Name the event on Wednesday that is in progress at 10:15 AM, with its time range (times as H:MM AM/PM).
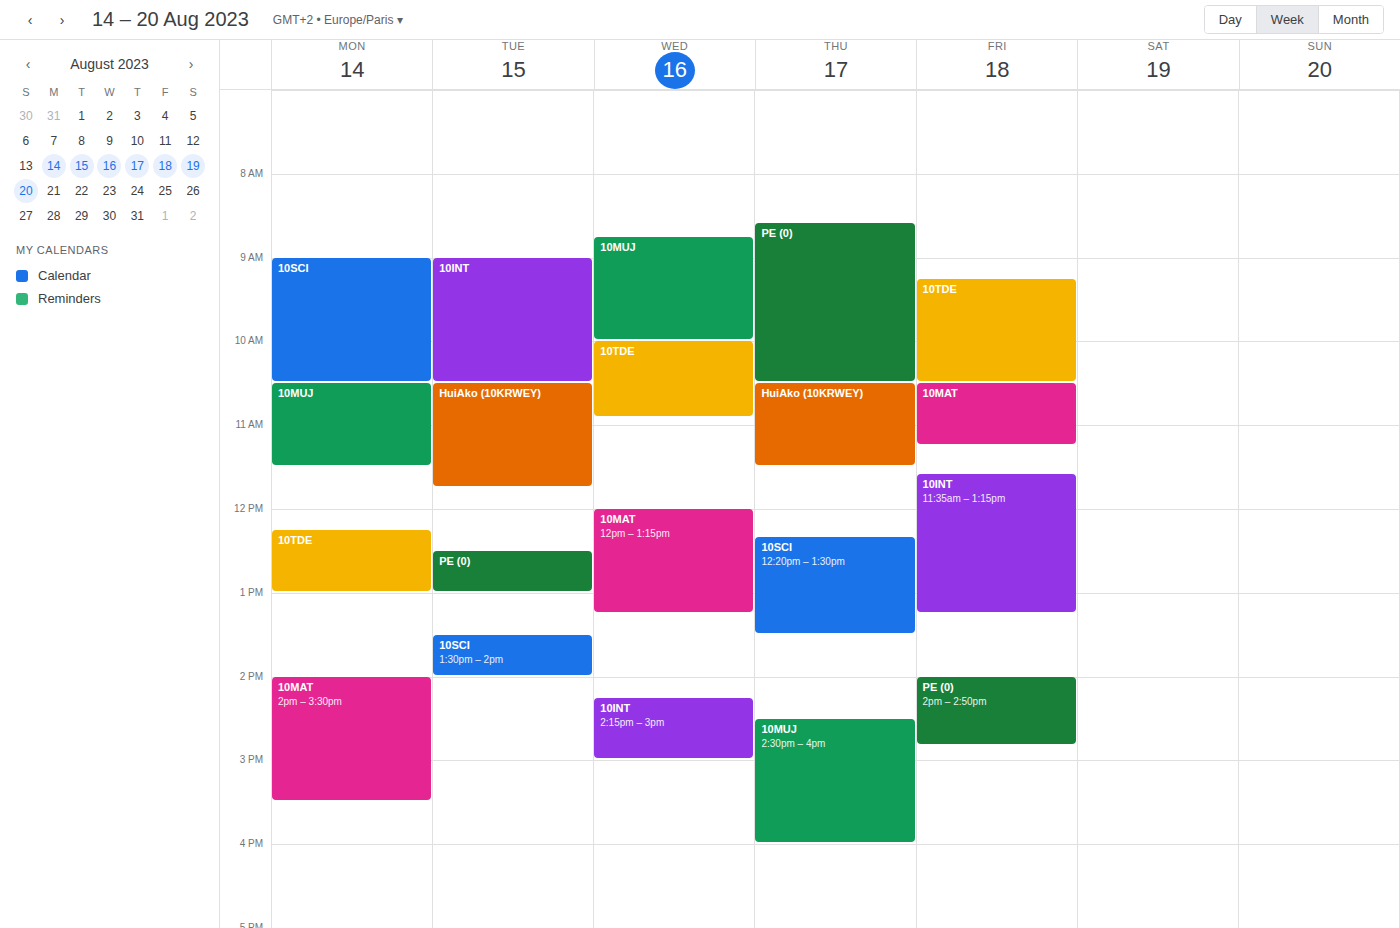
"10TDE", 10:00 AM to 10:55 AM